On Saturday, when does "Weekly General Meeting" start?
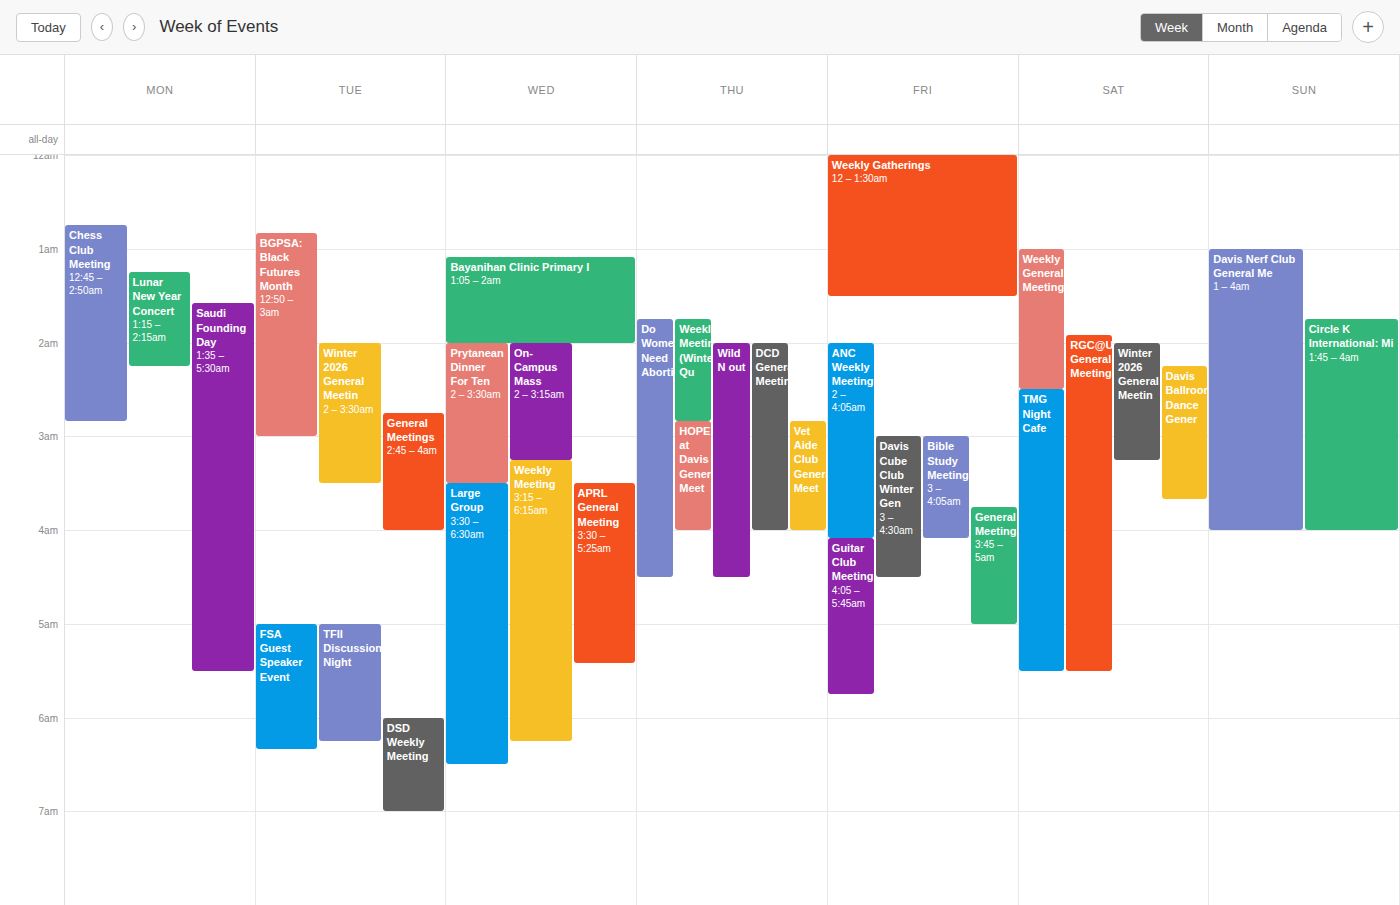
1:00 AM